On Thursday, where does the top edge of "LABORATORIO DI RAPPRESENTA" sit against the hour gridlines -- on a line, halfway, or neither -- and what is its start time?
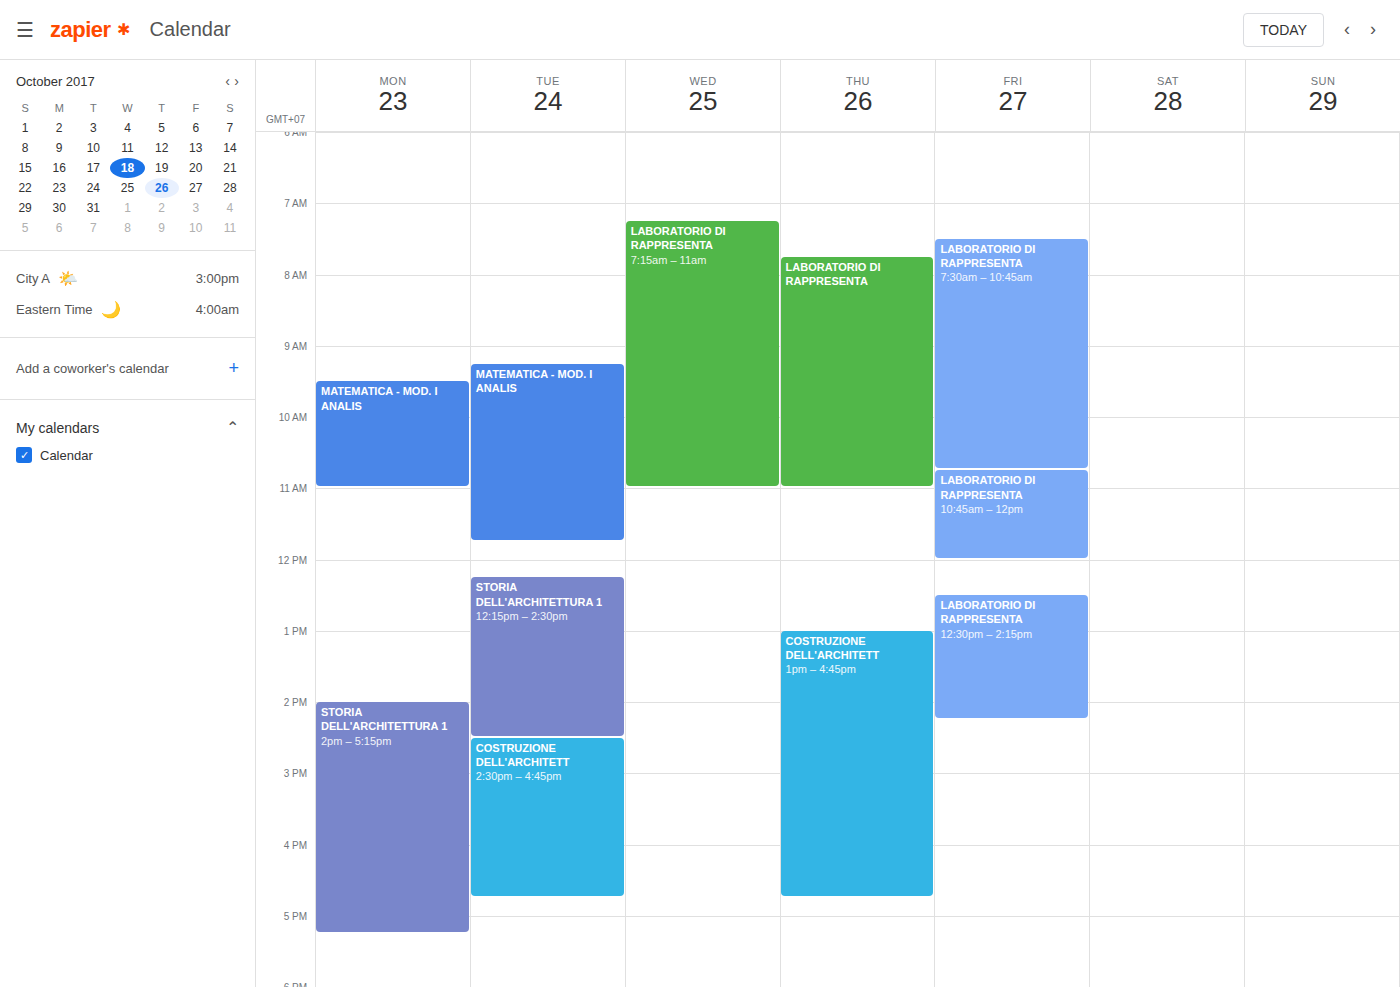
7:45 AM -- neither: three quarters of the way from the 7 AM line to the 8 AM line.